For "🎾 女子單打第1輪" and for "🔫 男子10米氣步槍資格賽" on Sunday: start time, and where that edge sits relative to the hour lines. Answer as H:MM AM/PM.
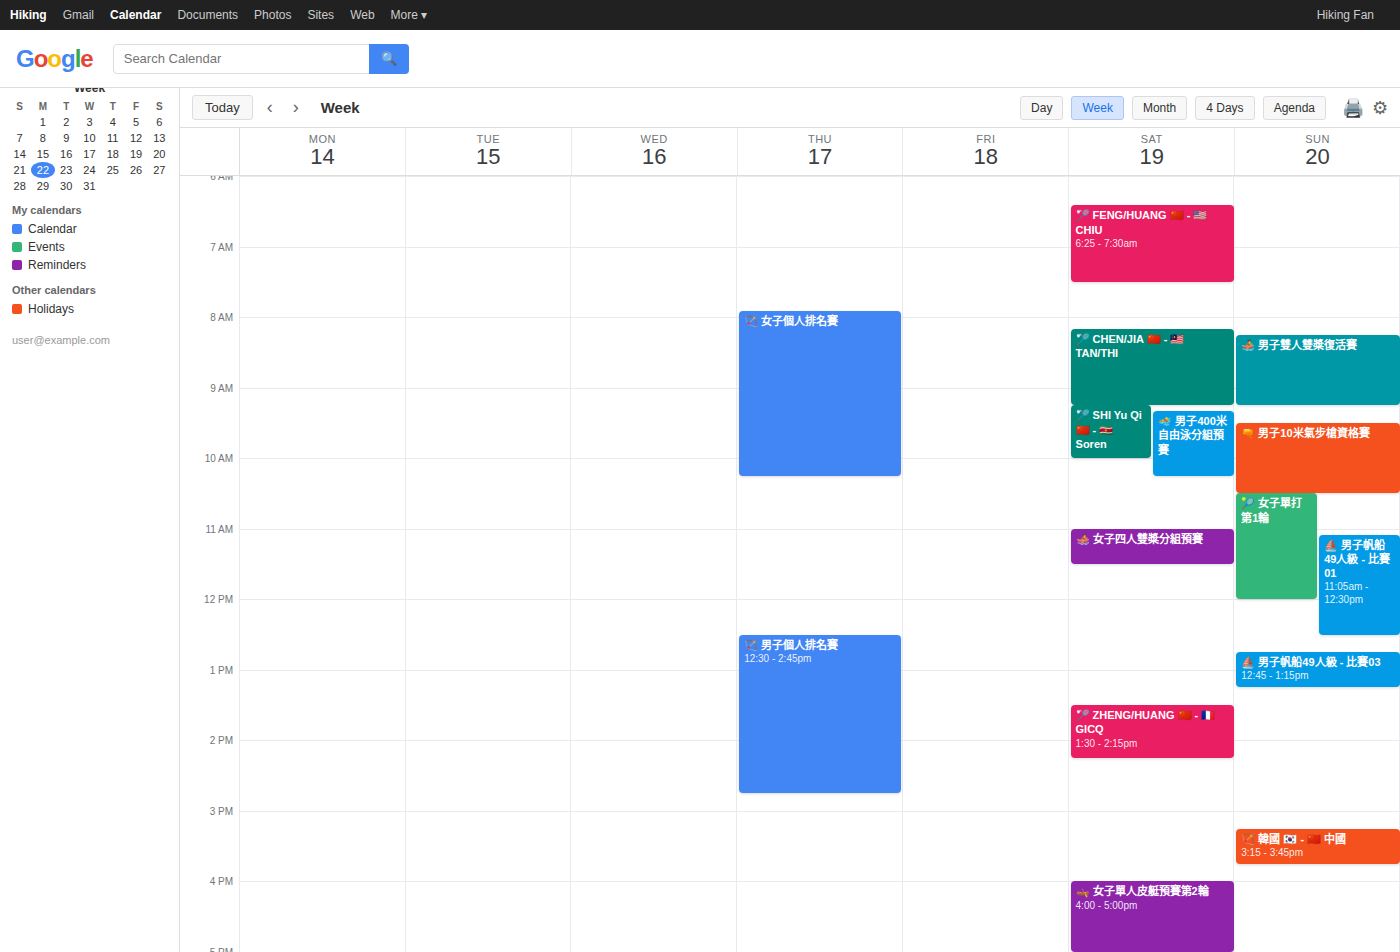
"🎾 女子單打第1輪": 10:30 AM, halfway between the 10 AM and 11 AM lines. "🔫 男子10米氣步槍資格賽": 9:30 AM, halfway between the 9 AM and 10 AM lines.